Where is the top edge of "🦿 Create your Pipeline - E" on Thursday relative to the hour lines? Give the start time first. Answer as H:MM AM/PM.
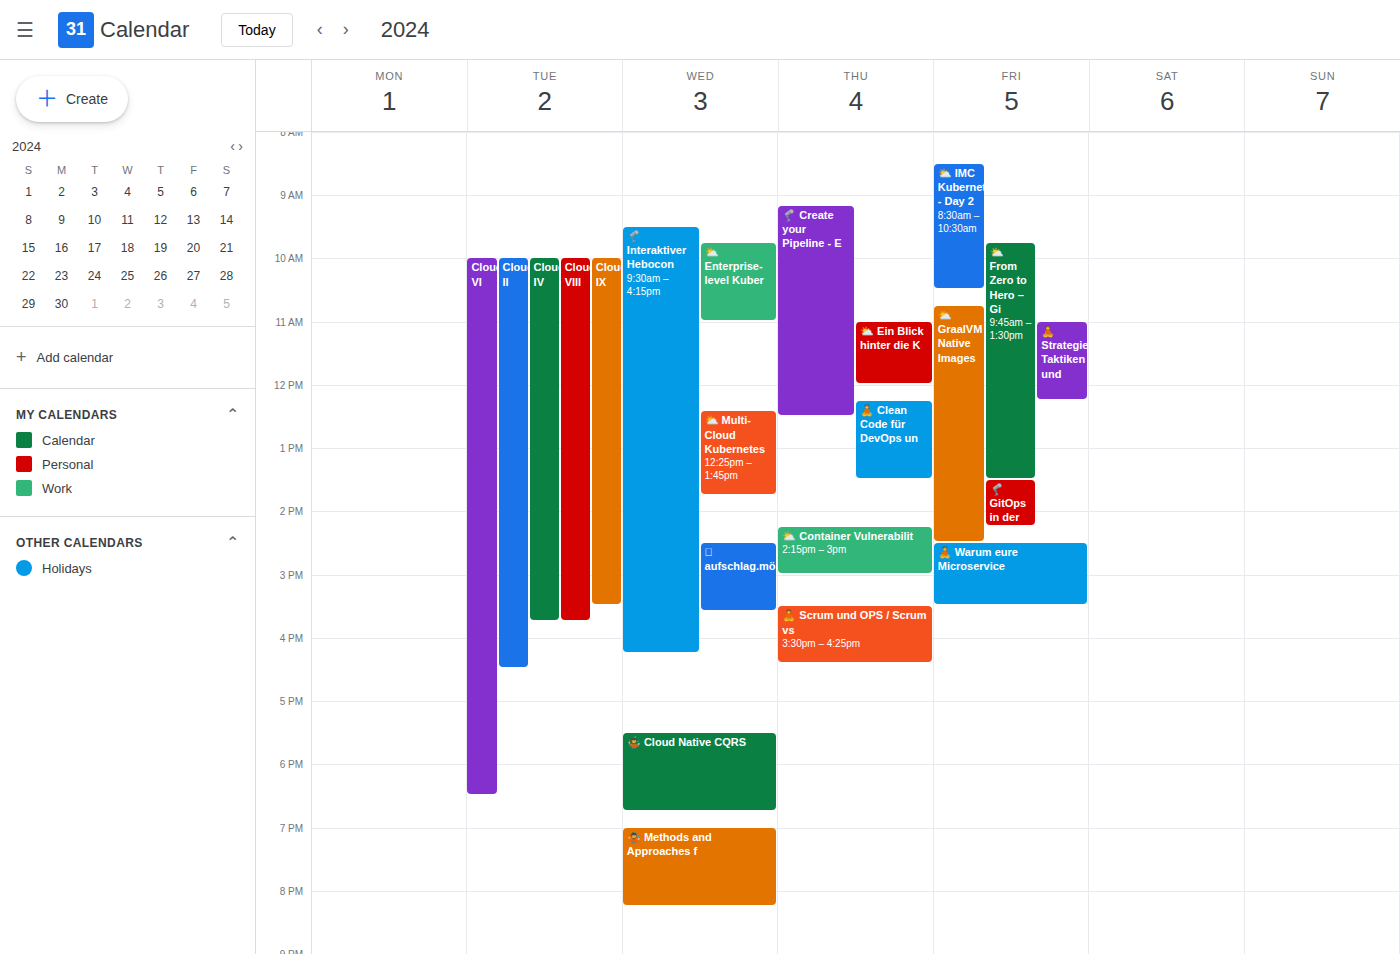
9:10 AM -- neither: 10 minutes below the 9 AM line and 50 minutes above the 10 AM line.